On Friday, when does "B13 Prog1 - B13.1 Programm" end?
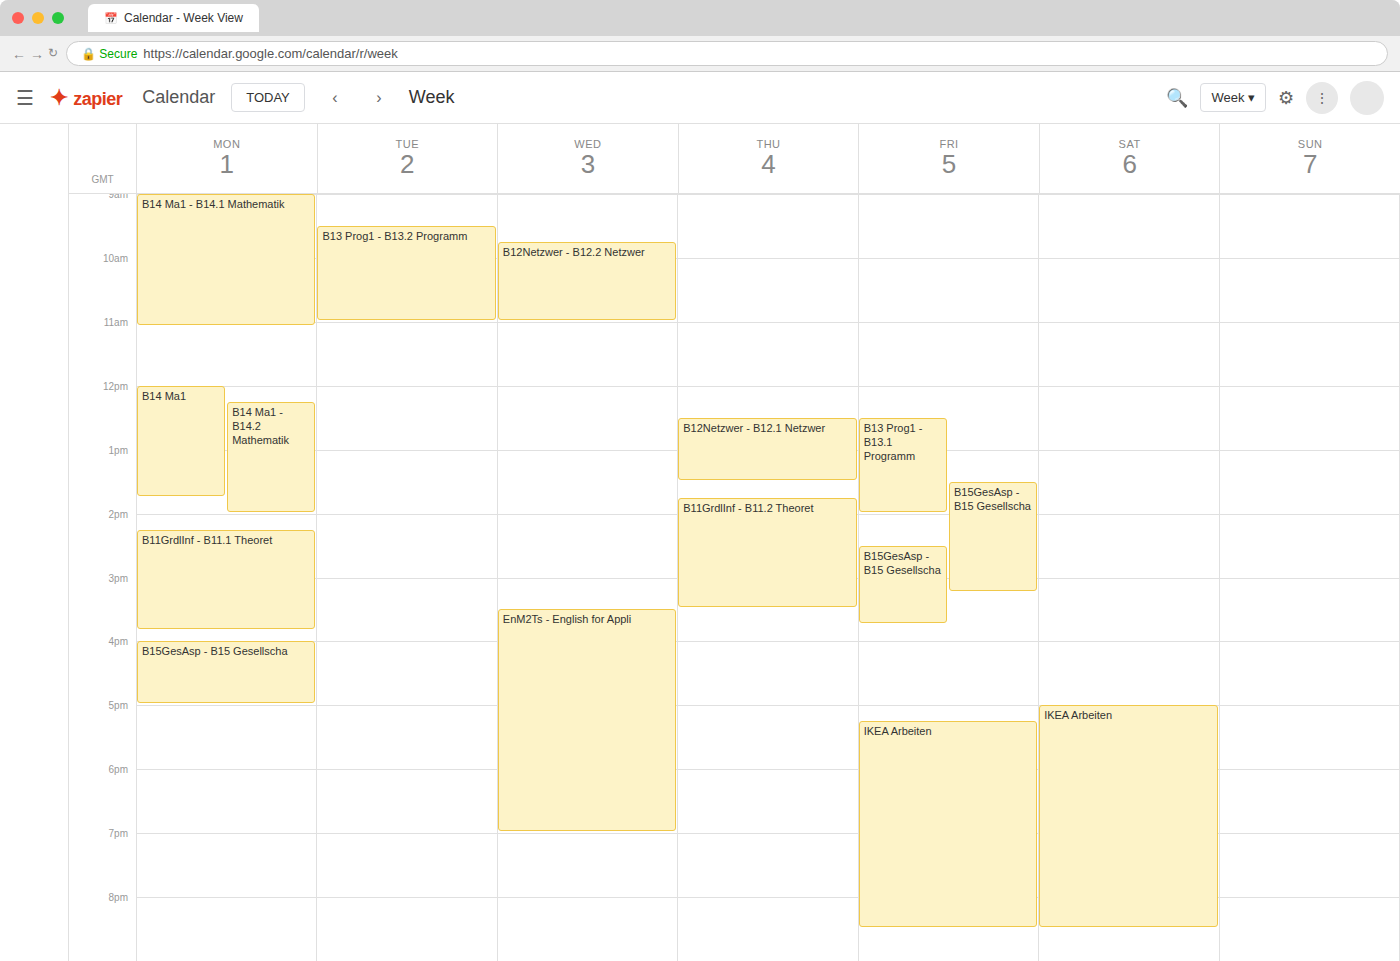
2:00 PM